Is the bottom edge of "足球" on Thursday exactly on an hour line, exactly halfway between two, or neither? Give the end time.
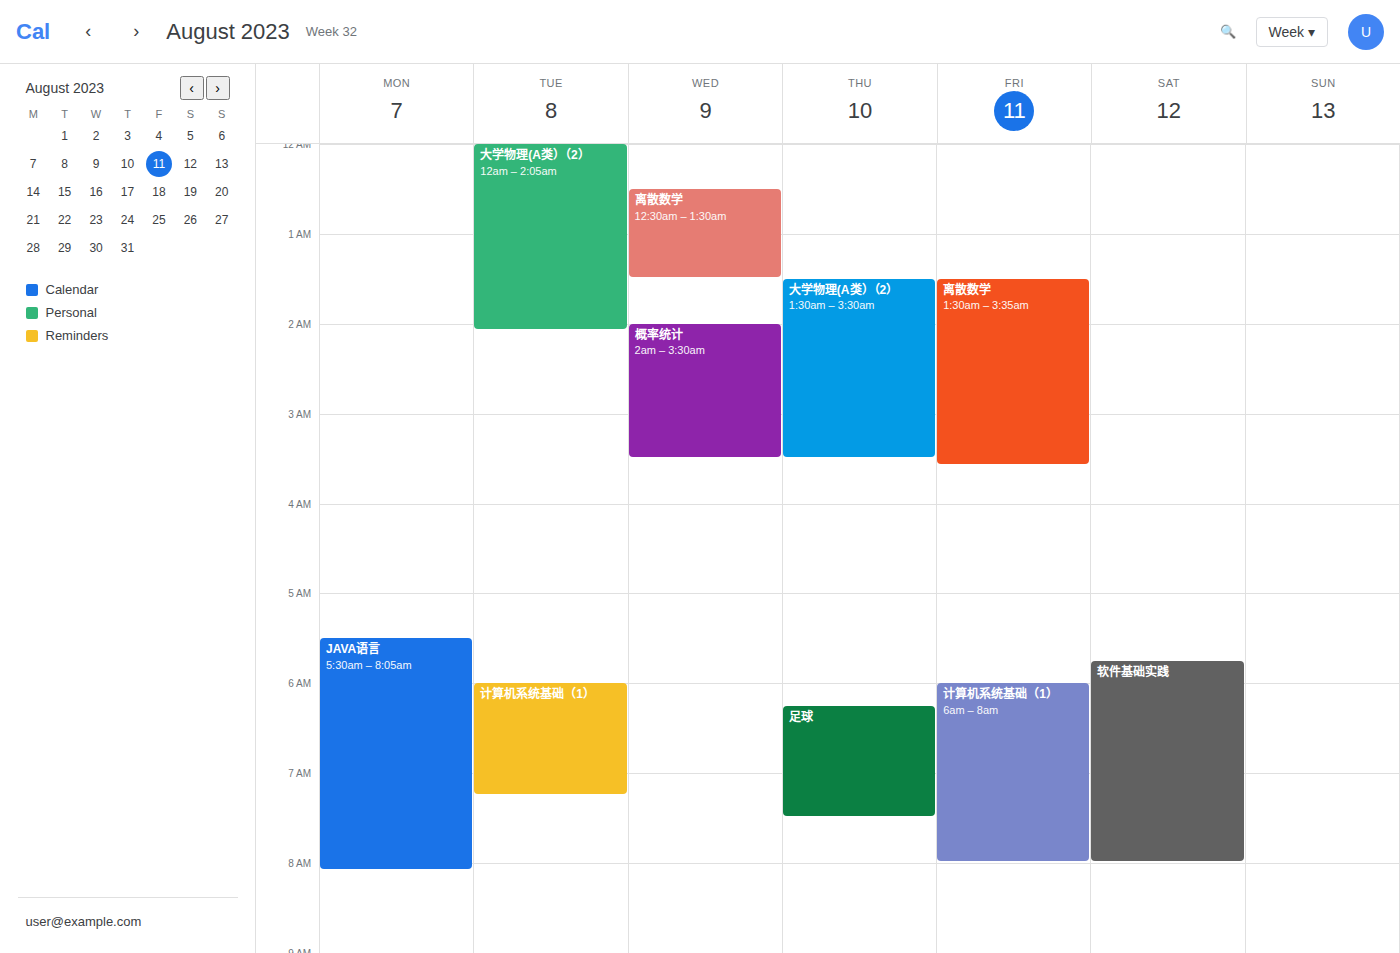
7:30 AM -- halfway between the 7 AM and 8 AM lines.